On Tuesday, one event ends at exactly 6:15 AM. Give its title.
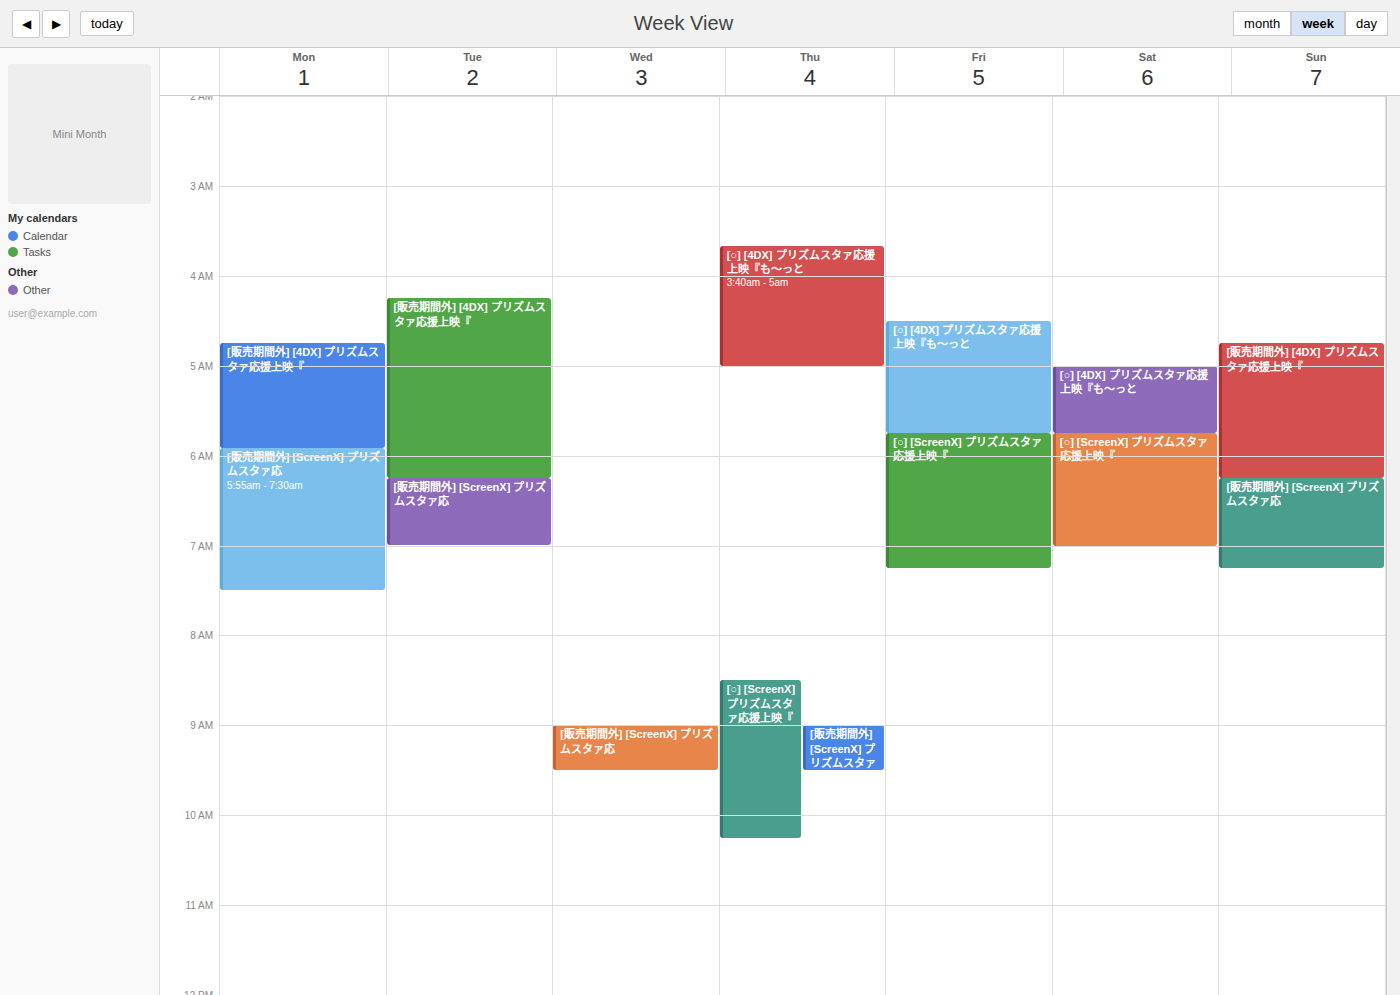
"[販売期間外] [4DX] プリズムスタァ応援上映『"